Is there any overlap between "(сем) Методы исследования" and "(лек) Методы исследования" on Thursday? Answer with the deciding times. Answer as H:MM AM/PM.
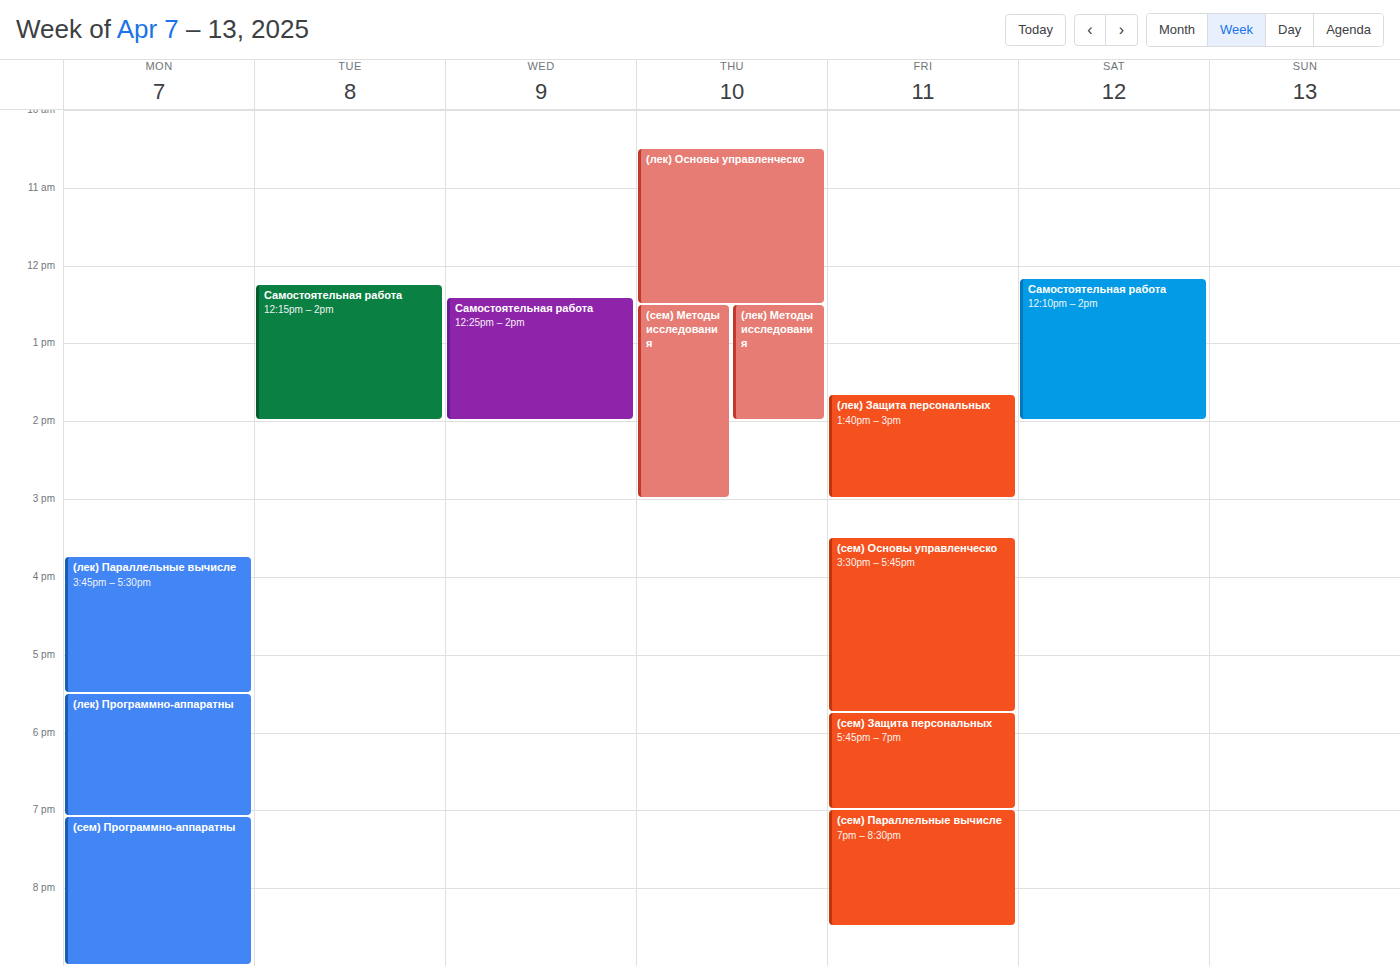
"(лек) Методы исследования" runs 12:30 PM to 2:00 PM, inside "(сем) Методы исследования" -- they overlap.